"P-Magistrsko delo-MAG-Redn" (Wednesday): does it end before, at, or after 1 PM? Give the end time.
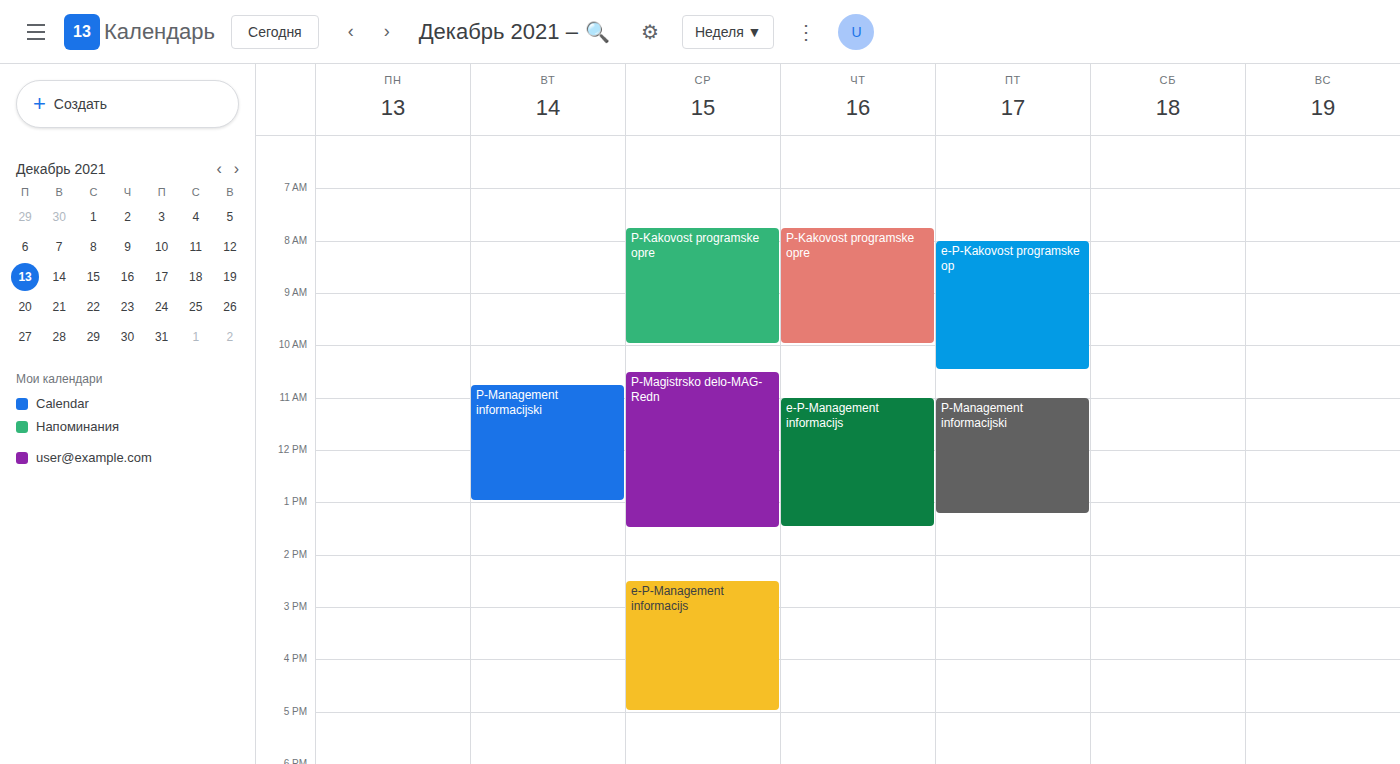
1:30 PM -- after 1 PM, 30 minutes below the 1 PM line.